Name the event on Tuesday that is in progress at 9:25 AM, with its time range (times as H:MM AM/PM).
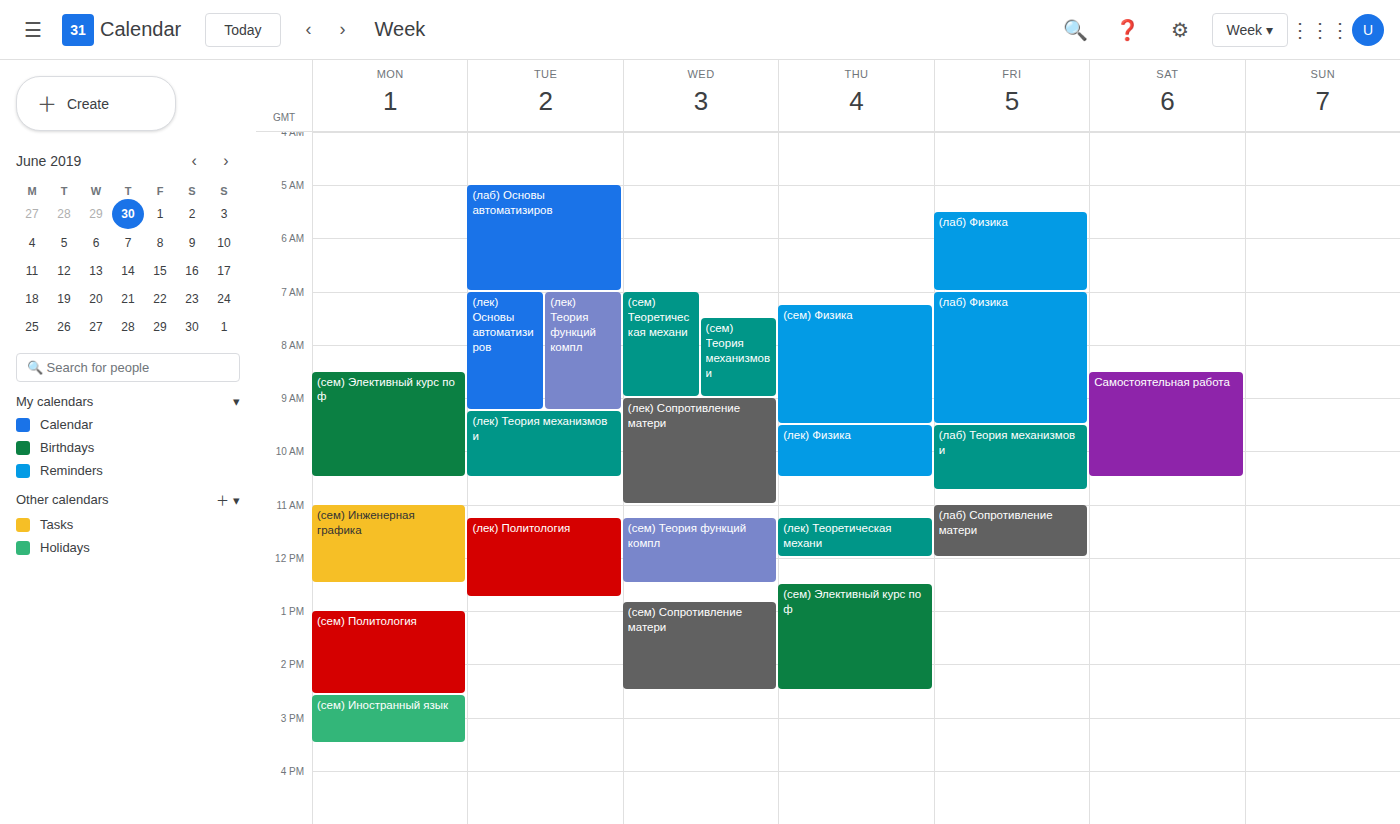
"(лек) Теория механизмов и", 9:15 AM to 10:30 AM